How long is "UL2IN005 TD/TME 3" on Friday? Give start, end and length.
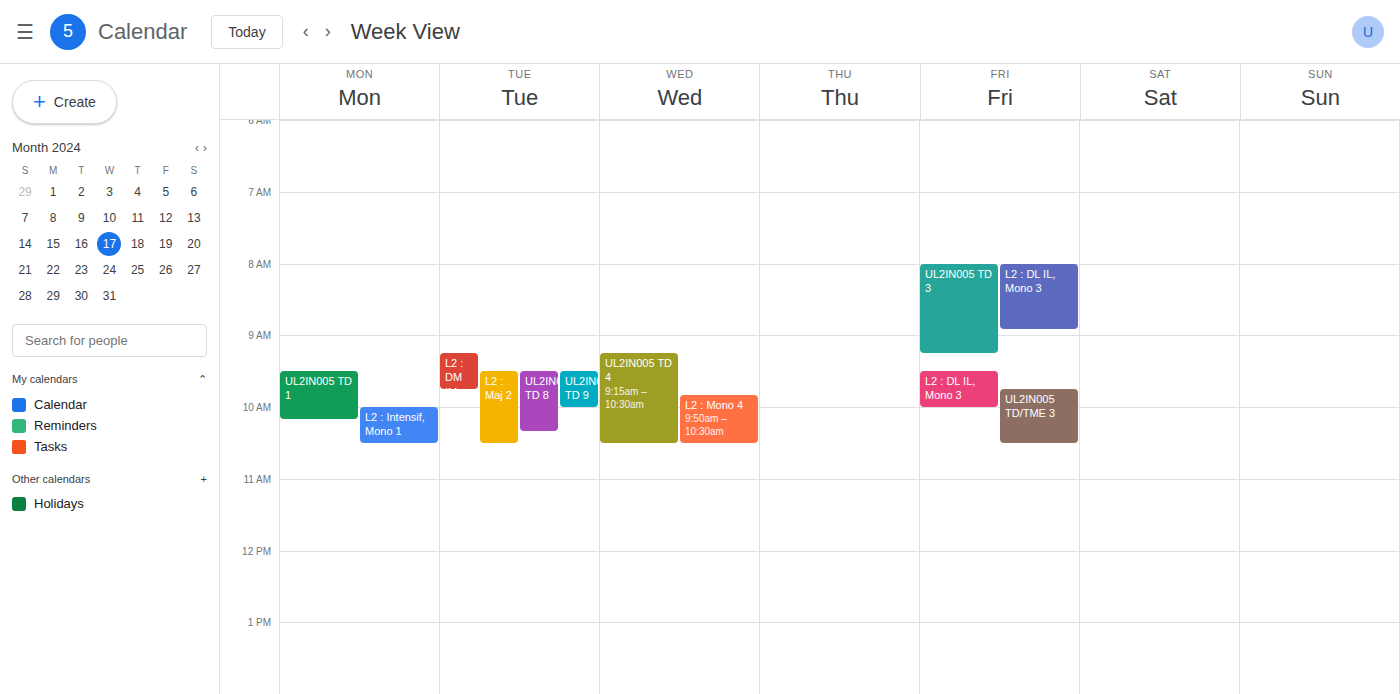
9:45 AM to 10:30 AM, 45 minutes